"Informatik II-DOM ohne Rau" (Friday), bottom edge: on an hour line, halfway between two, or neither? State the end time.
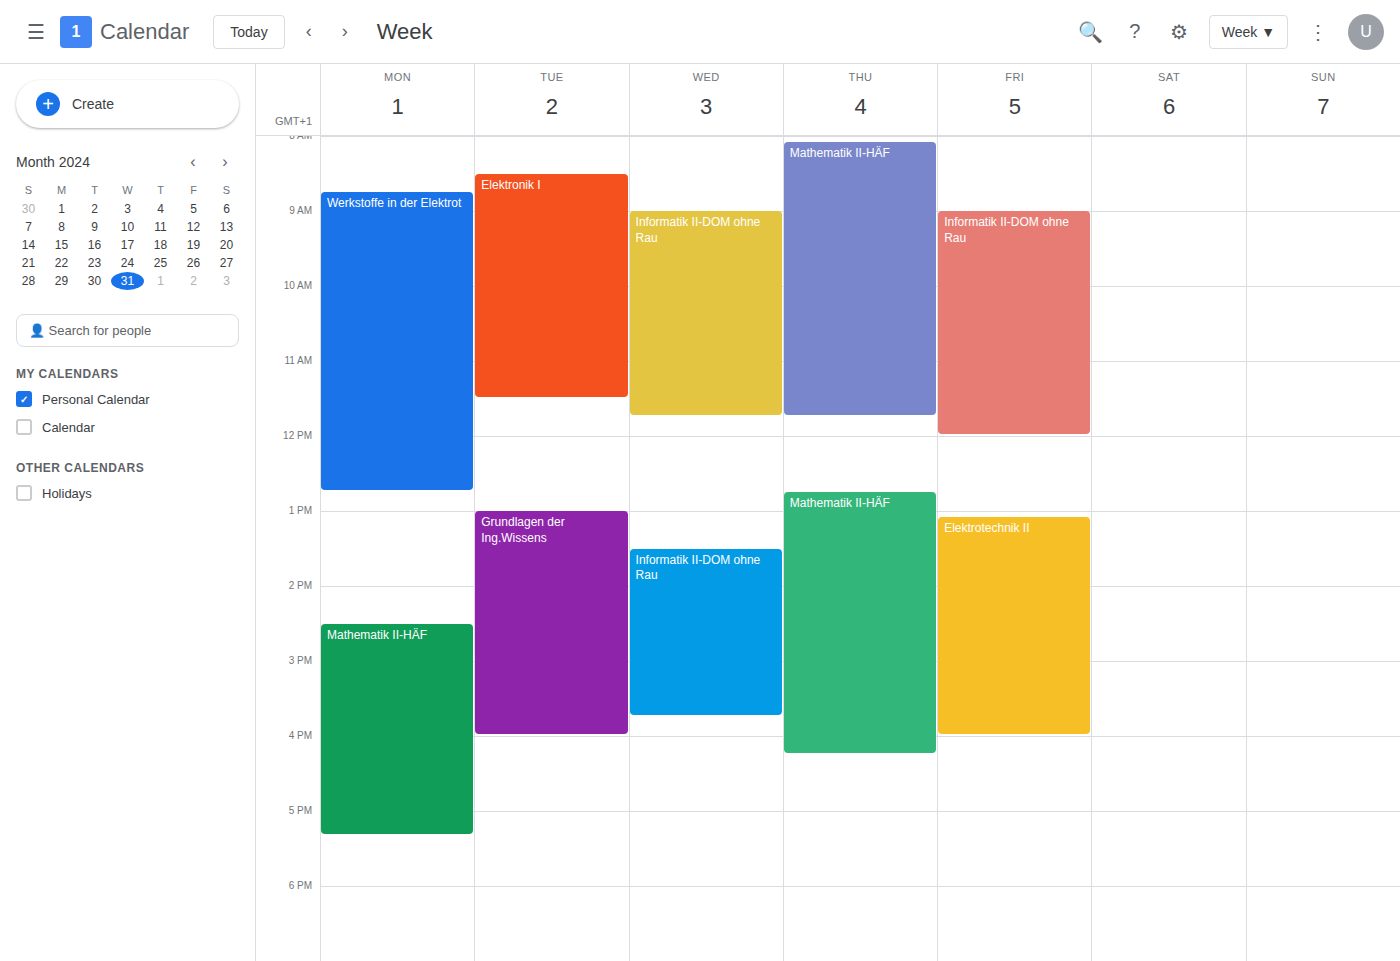
12:00 PM -- exactly on the 12 PM line.